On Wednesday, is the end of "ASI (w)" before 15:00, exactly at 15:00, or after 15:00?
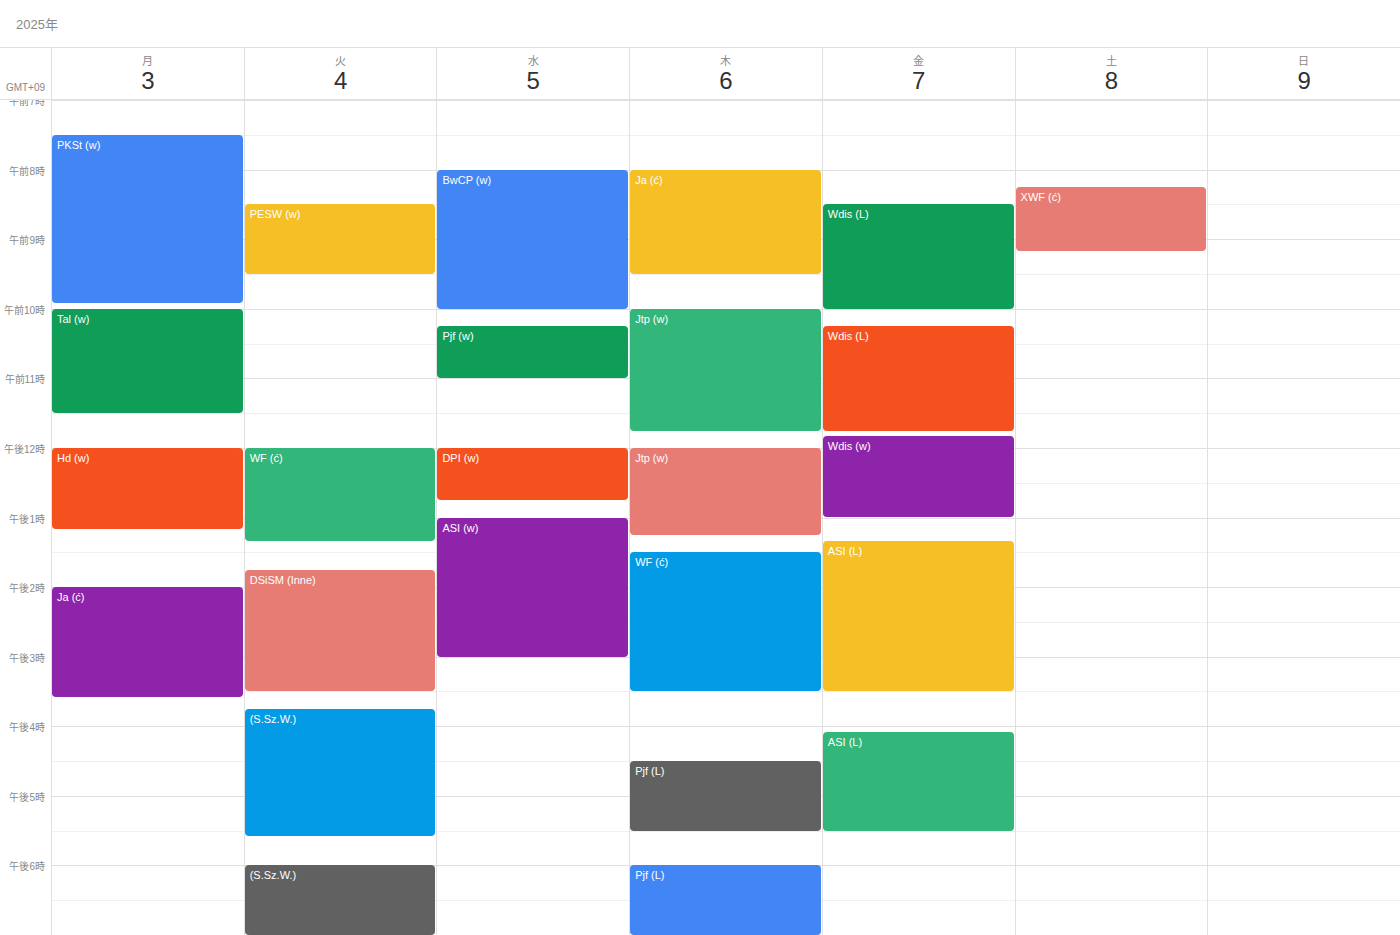
15:00 -- exactly at 15:00, on the 15:00 line.